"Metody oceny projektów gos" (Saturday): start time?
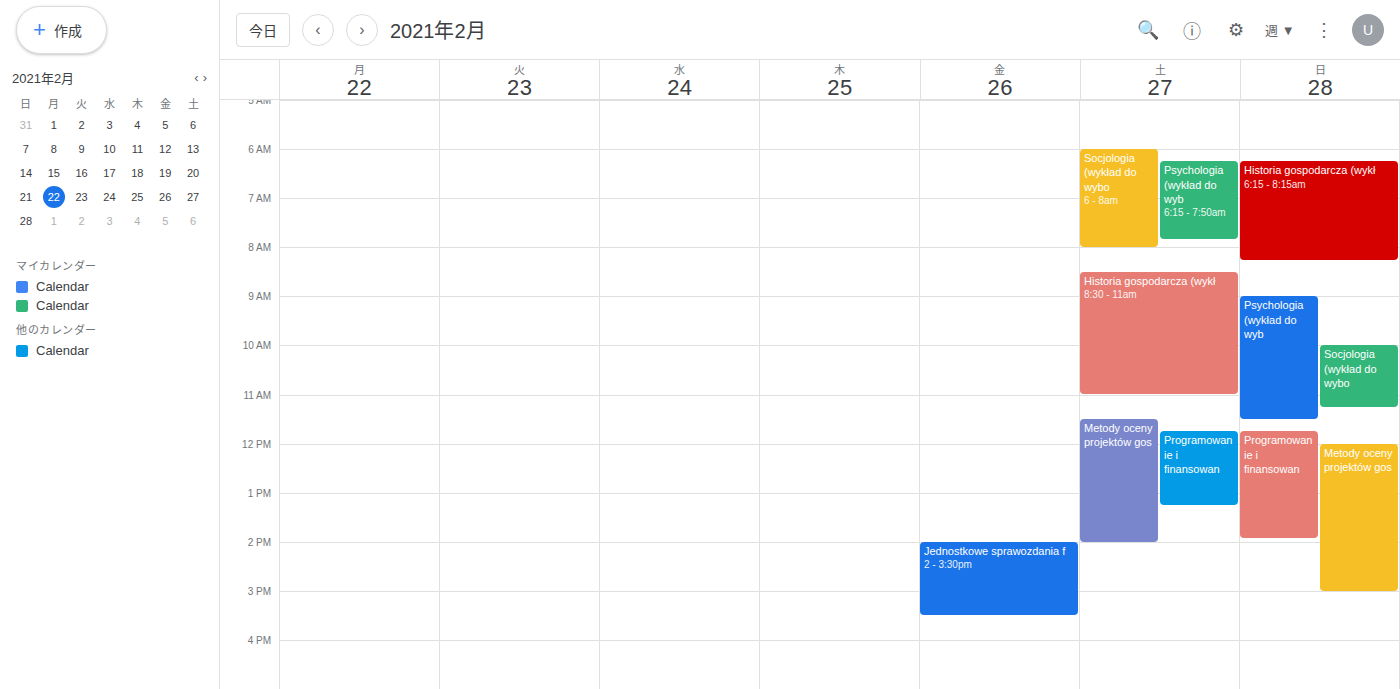
11:30 AM